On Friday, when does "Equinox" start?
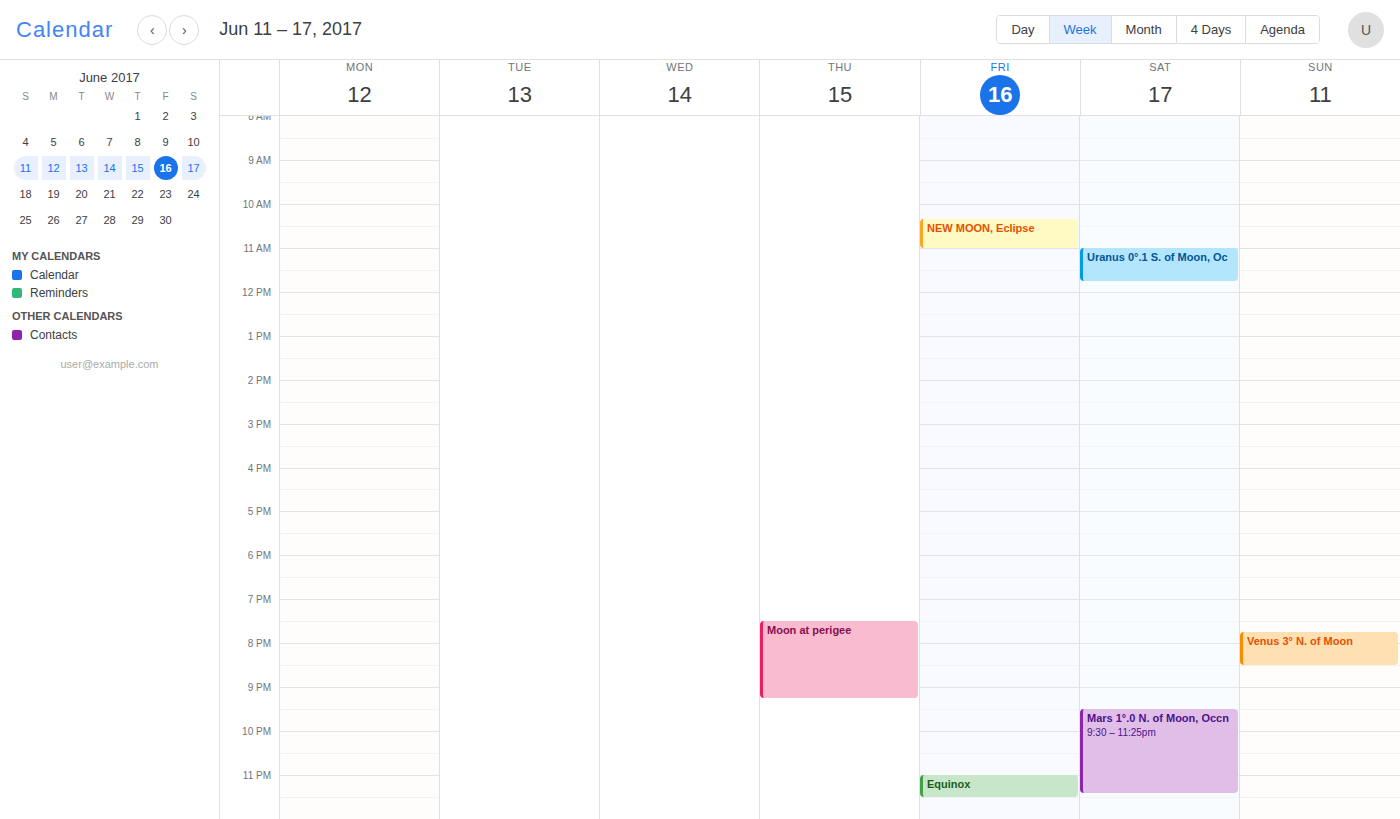
11:00 PM